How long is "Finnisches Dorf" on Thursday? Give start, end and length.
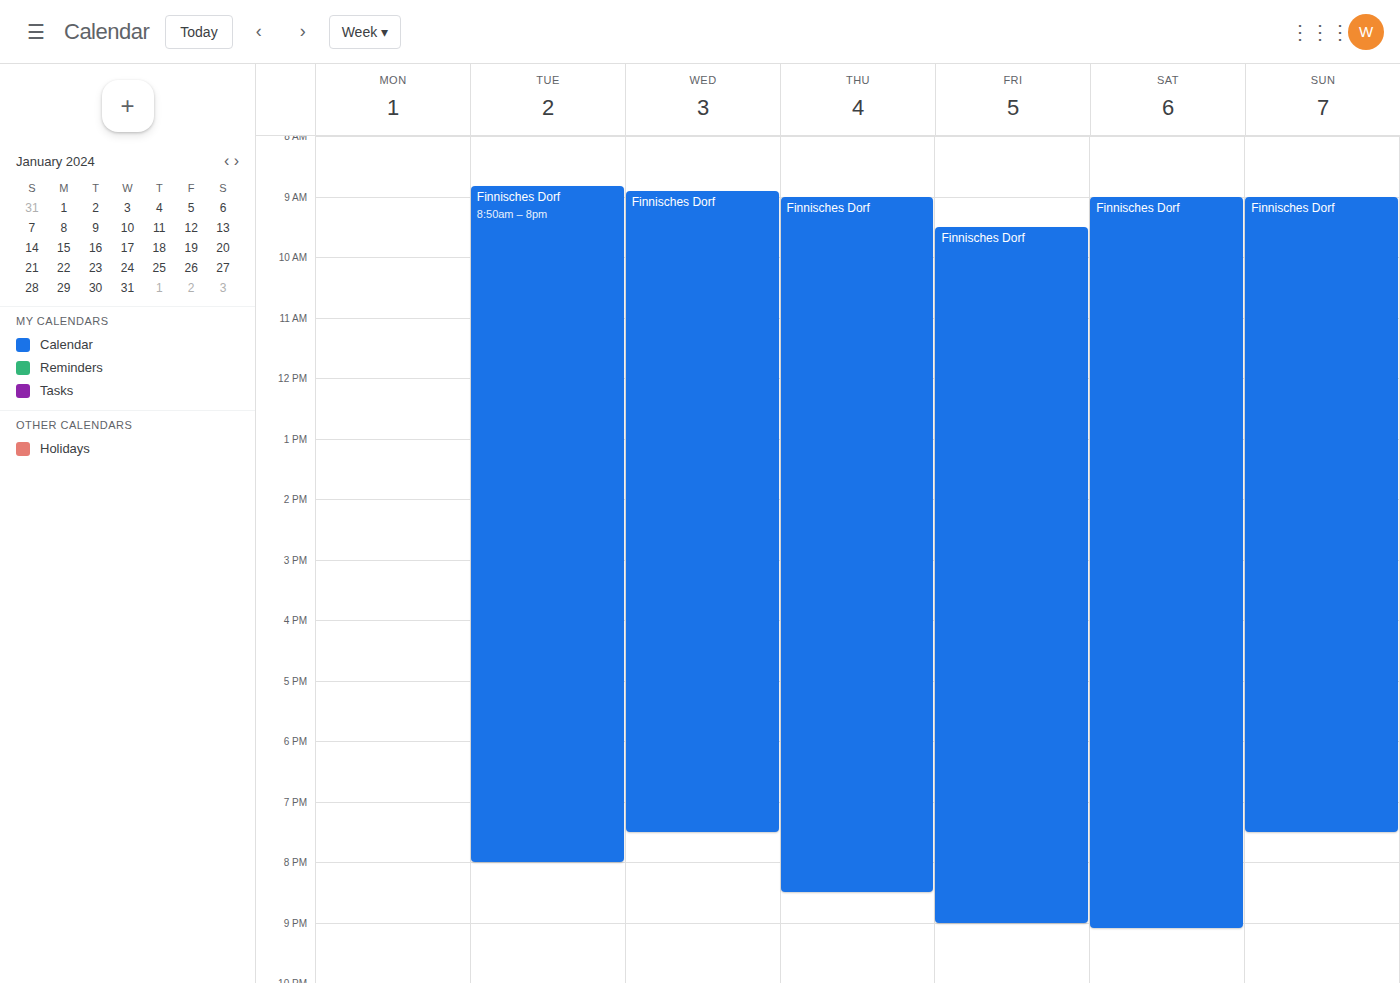
9:00 AM to 8:30 PM, 11 hours 30 minutes